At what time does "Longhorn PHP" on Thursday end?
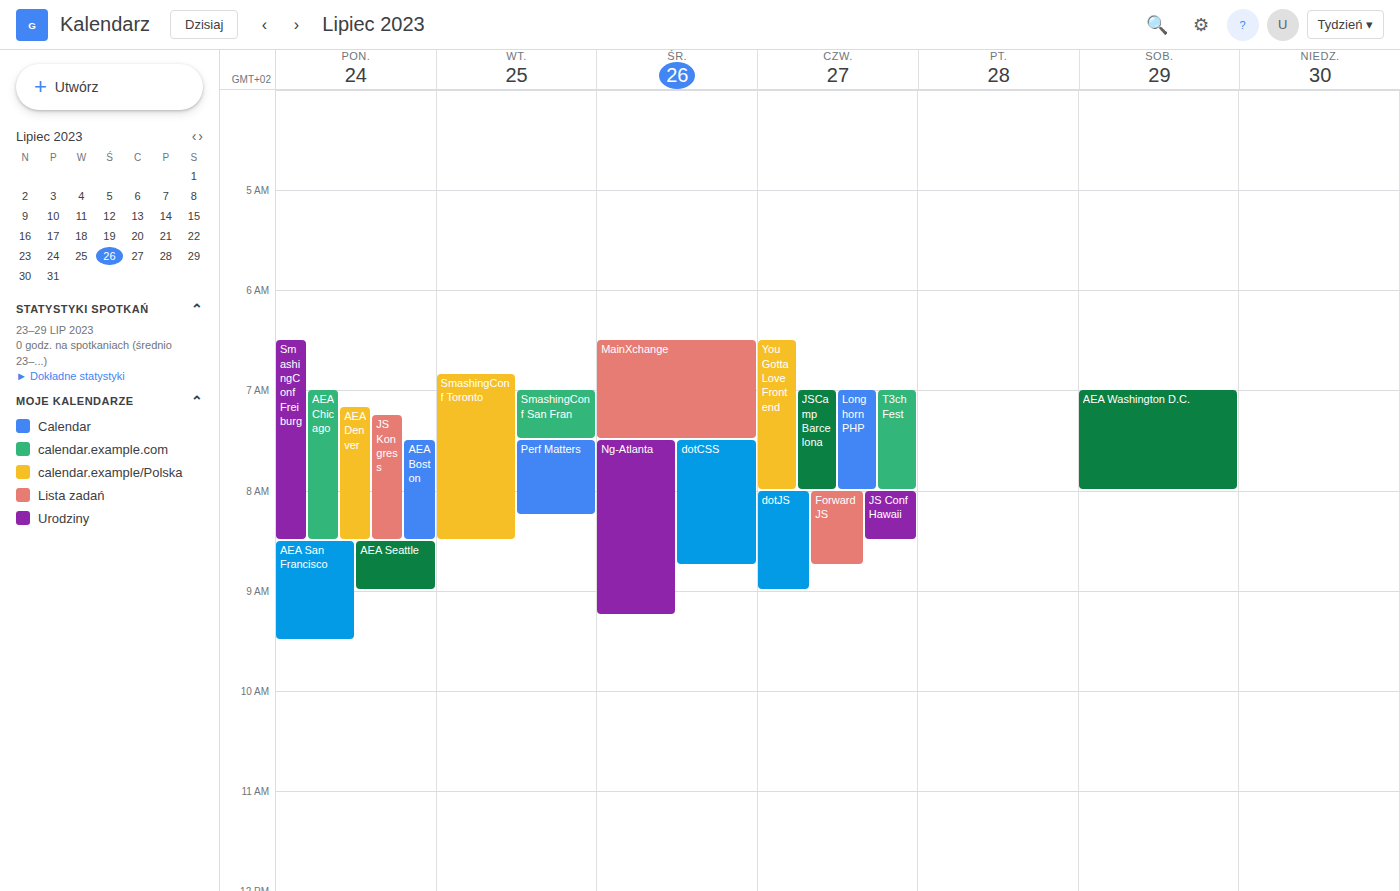
8:00 AM